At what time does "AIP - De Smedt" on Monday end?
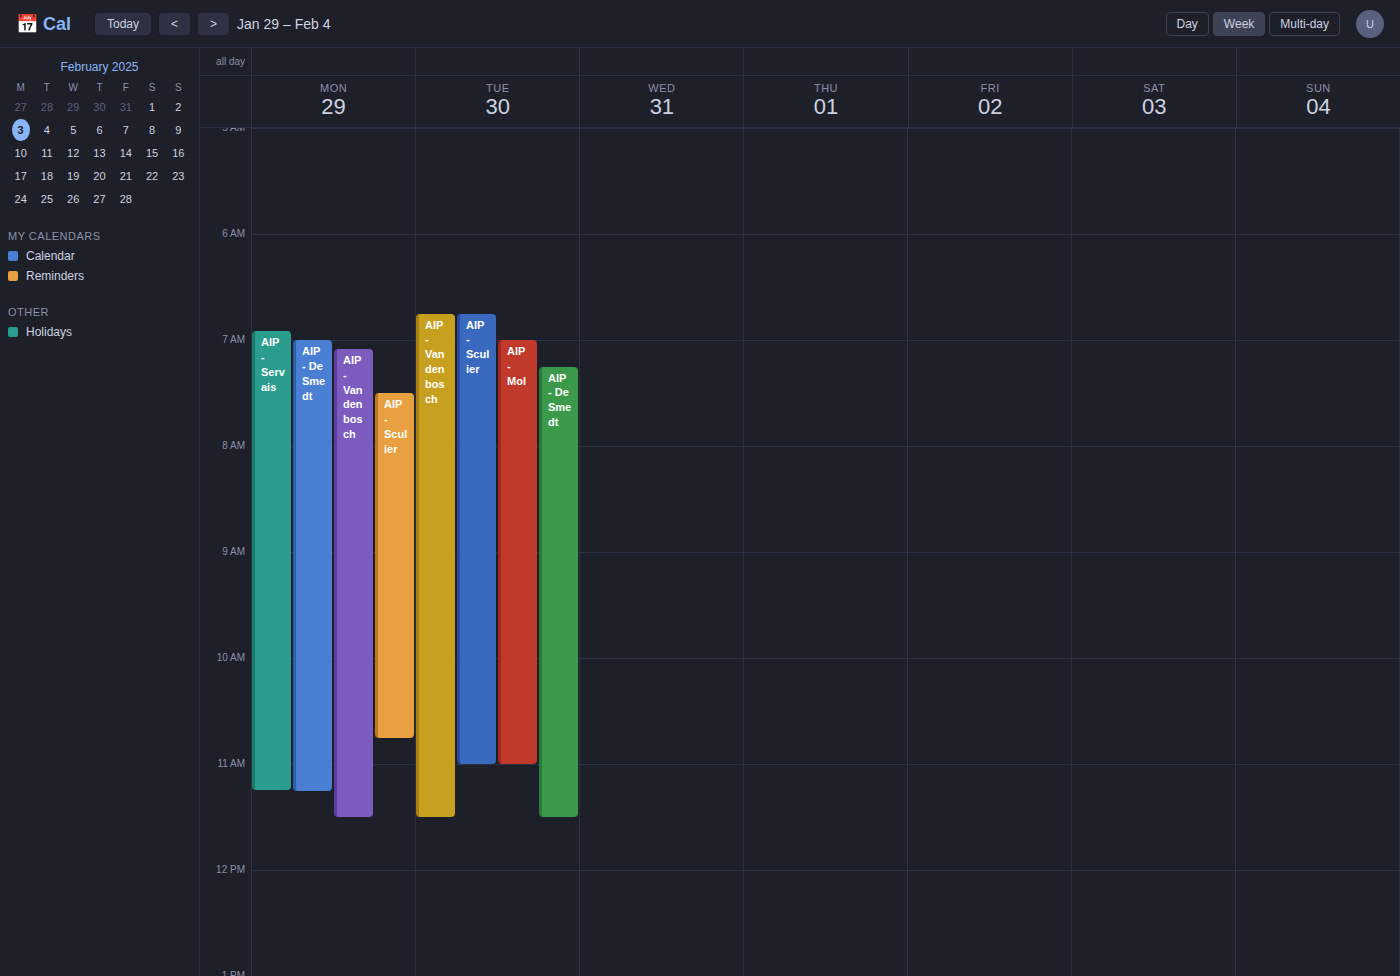
11:15